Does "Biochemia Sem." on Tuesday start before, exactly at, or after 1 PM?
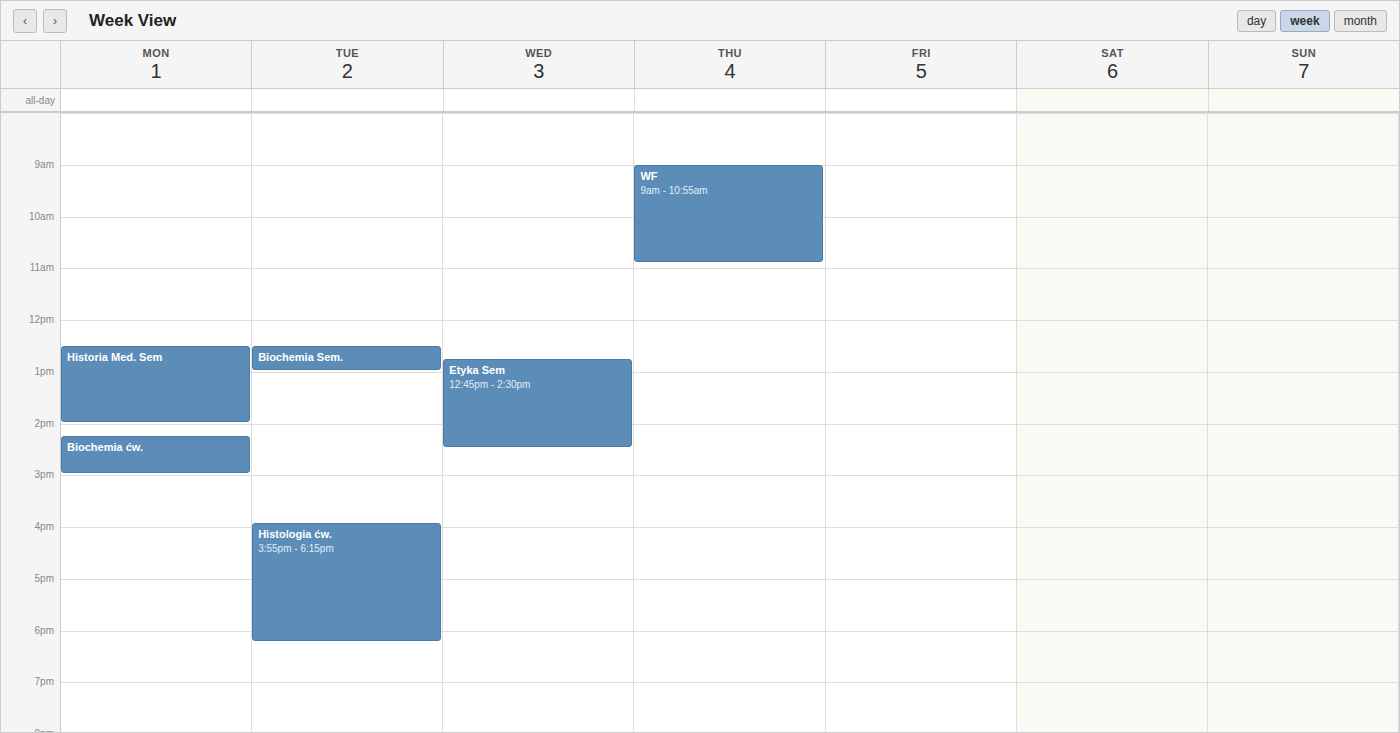
12:30 PM -- before 1 PM, 30 minutes above the 1 PM line.